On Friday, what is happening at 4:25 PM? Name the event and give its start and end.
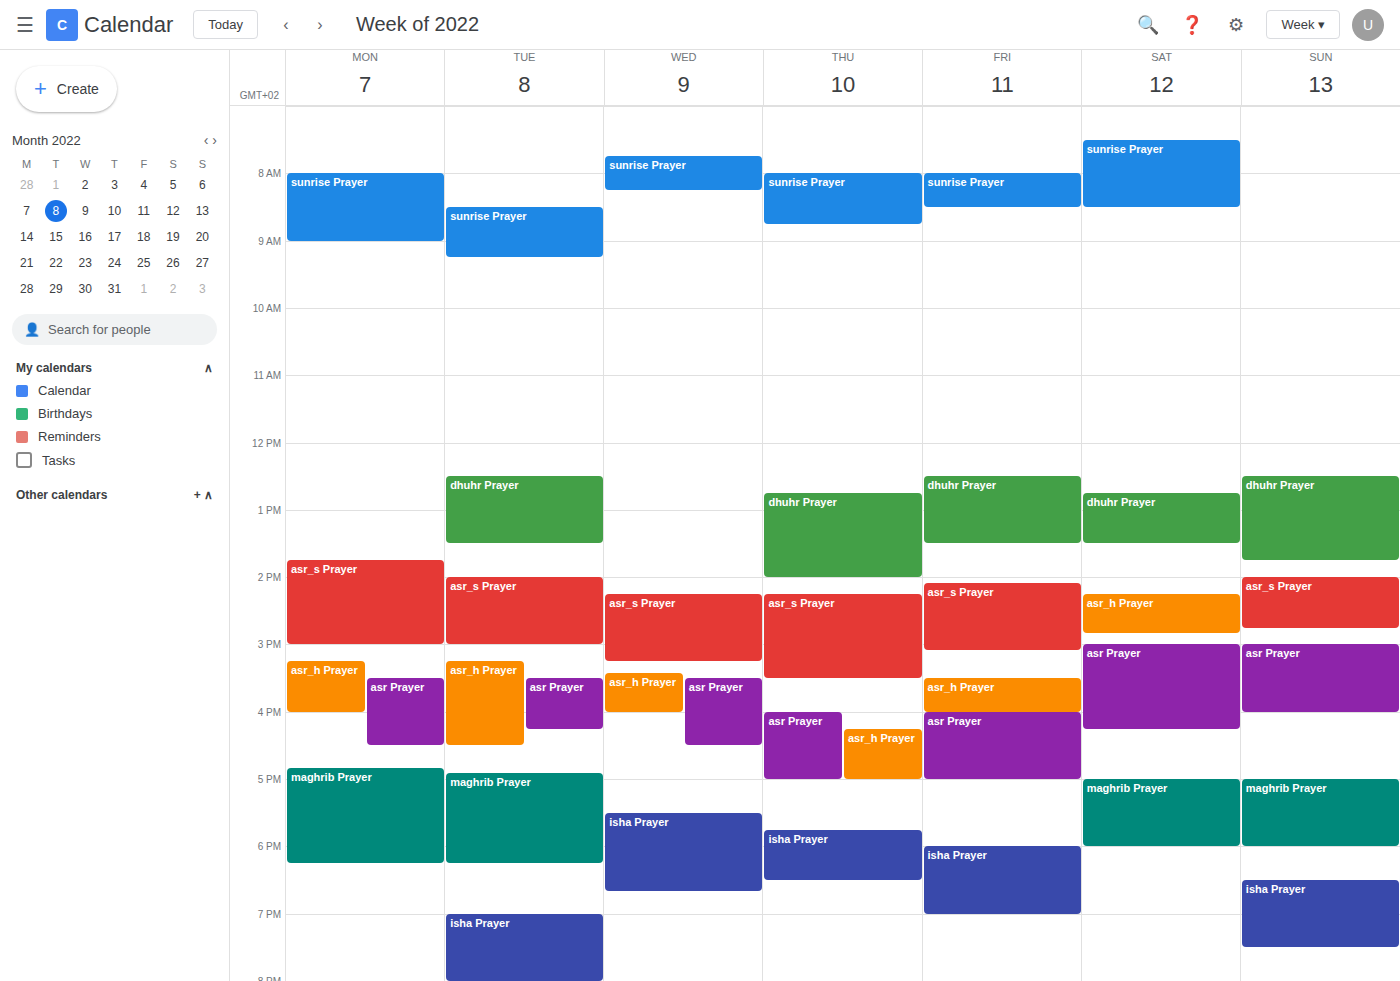
"asr Prayer", 4:00 PM to 5:00 PM